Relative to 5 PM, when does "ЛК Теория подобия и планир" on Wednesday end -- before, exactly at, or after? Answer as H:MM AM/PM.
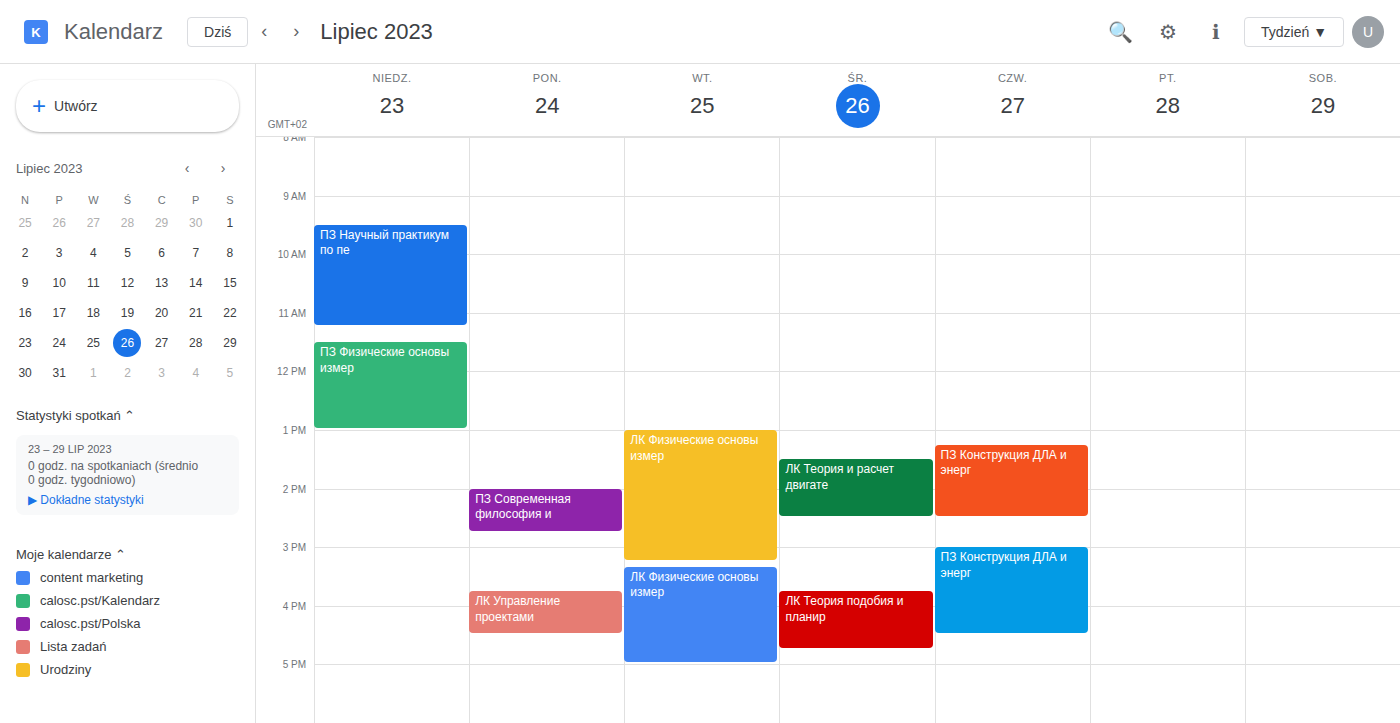
4:45 PM -- before 5 PM, 15 minutes above the 5 PM line.